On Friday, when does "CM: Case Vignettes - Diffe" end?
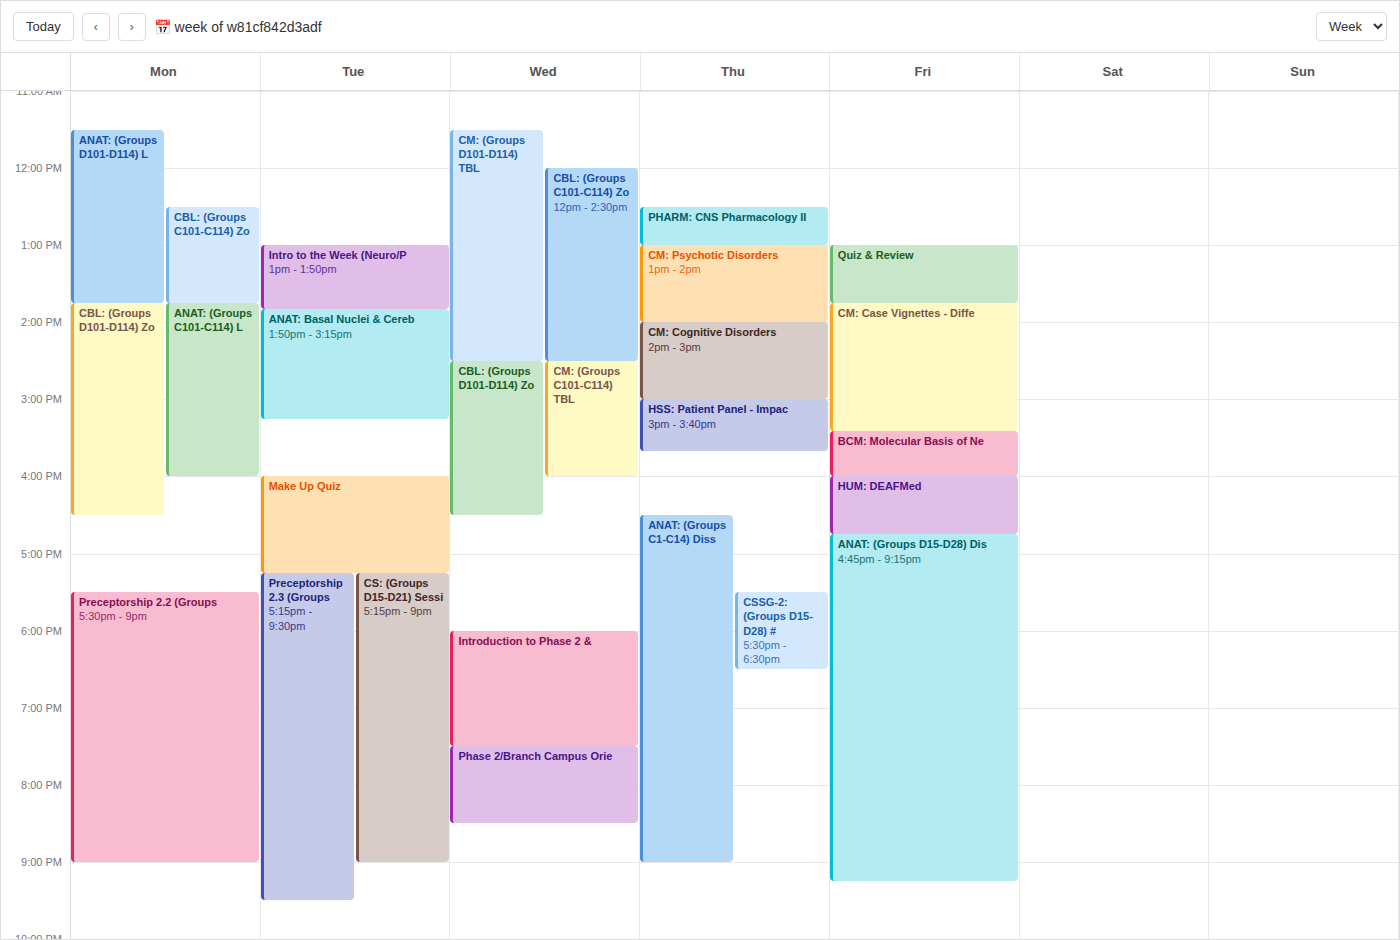
3:25 PM